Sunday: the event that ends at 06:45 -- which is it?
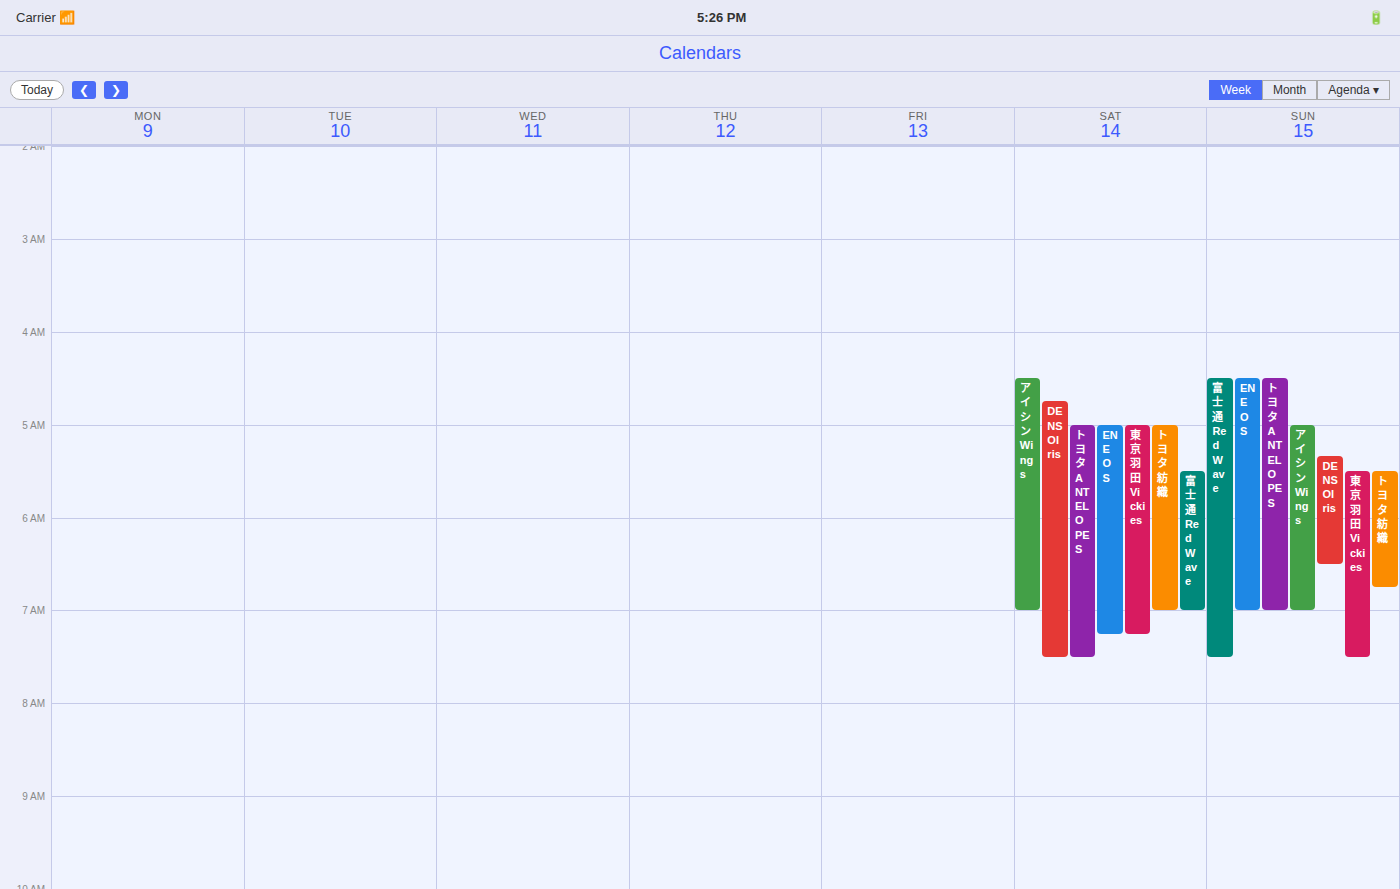
"トヨタ紡織"